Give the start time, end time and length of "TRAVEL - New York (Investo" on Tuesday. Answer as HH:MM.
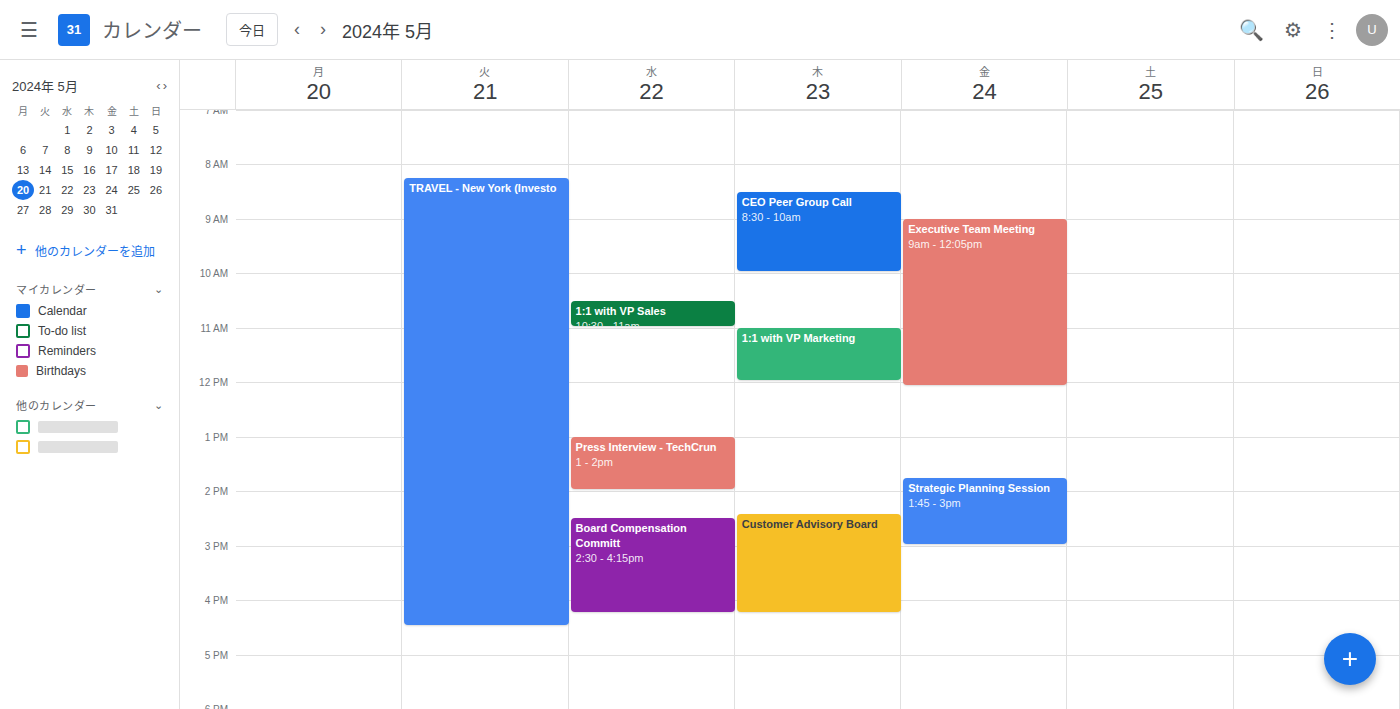
08:15 to 16:30, 8 hours 15 minutes